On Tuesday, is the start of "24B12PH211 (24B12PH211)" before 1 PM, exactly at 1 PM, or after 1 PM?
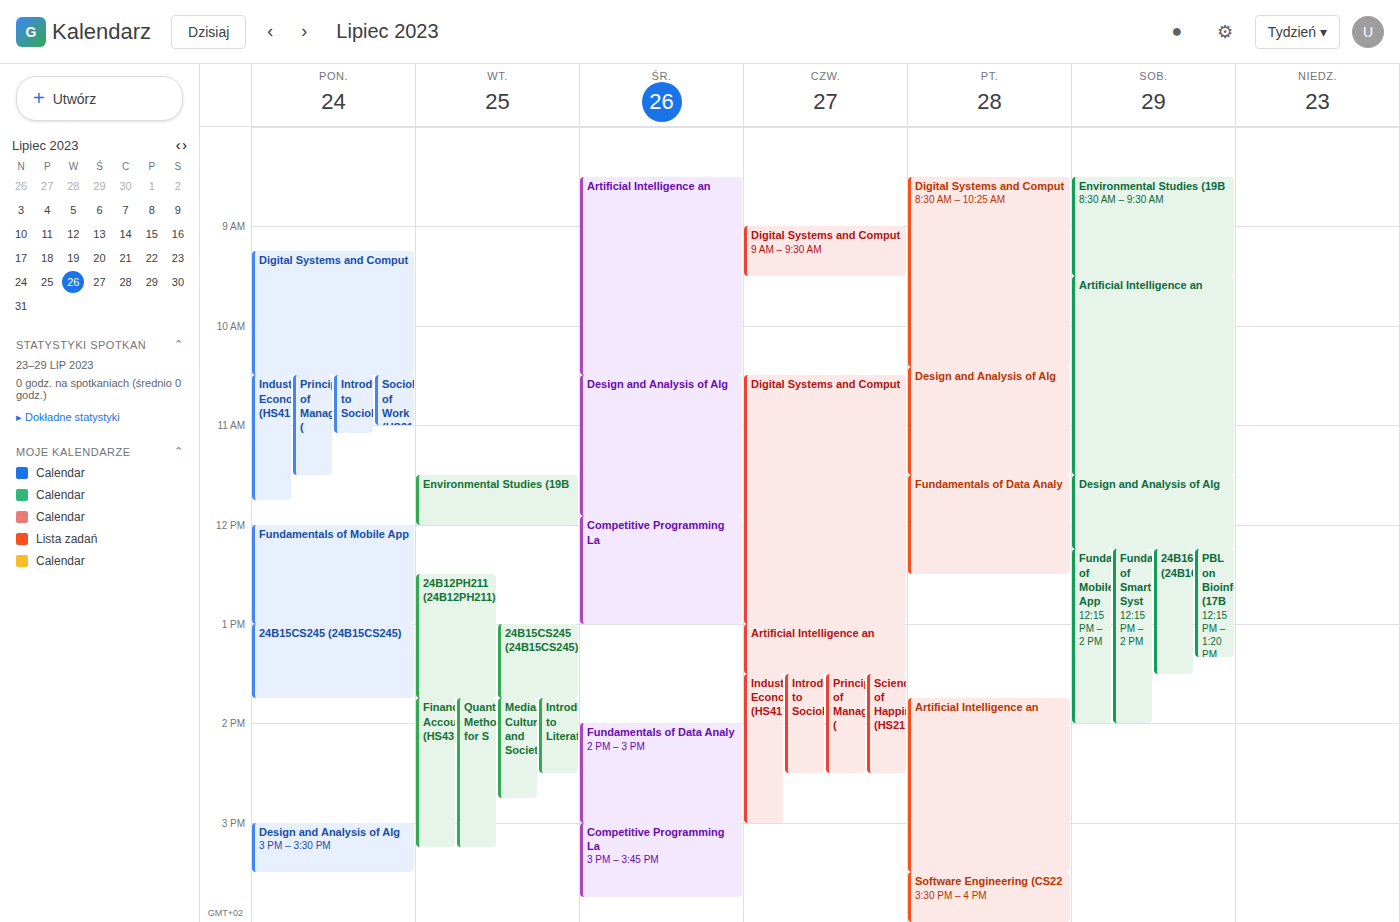
12:30 PM -- before 1 PM, 30 minutes above the 1 PM line.